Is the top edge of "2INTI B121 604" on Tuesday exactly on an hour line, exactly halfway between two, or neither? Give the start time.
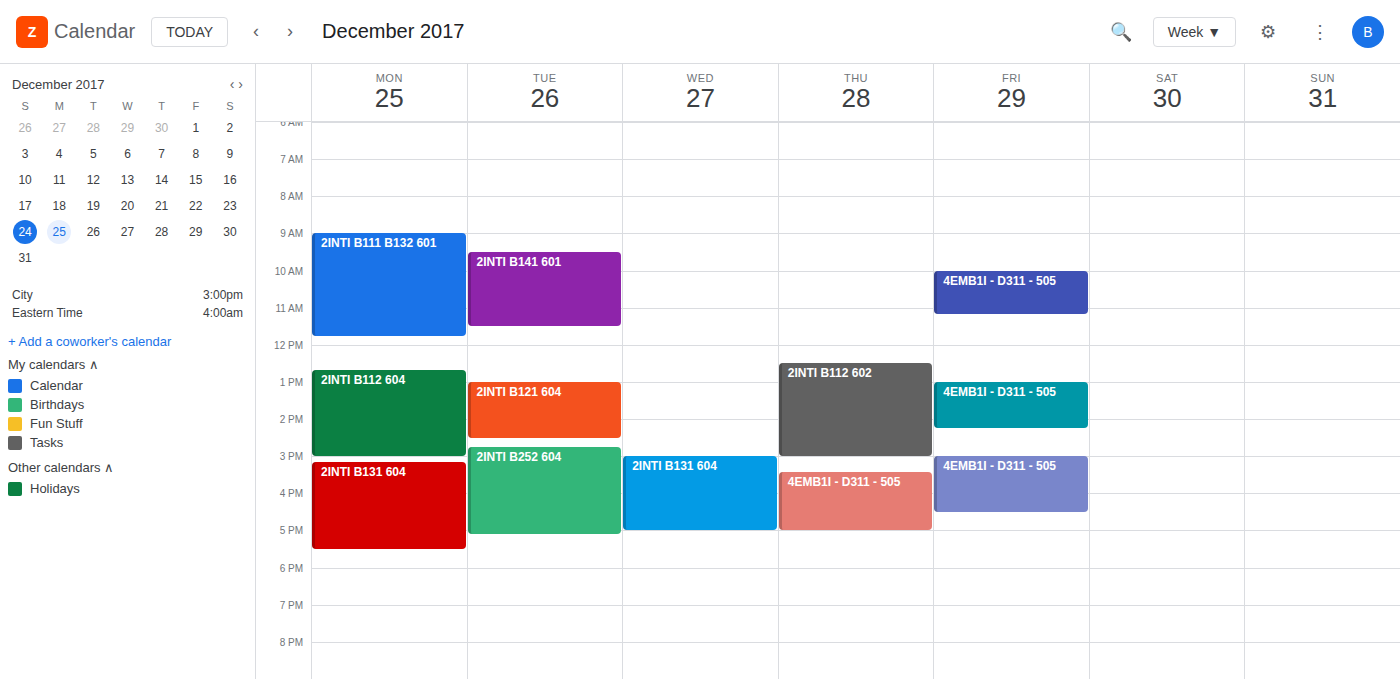
1:00 PM -- exactly on the 1 PM line.